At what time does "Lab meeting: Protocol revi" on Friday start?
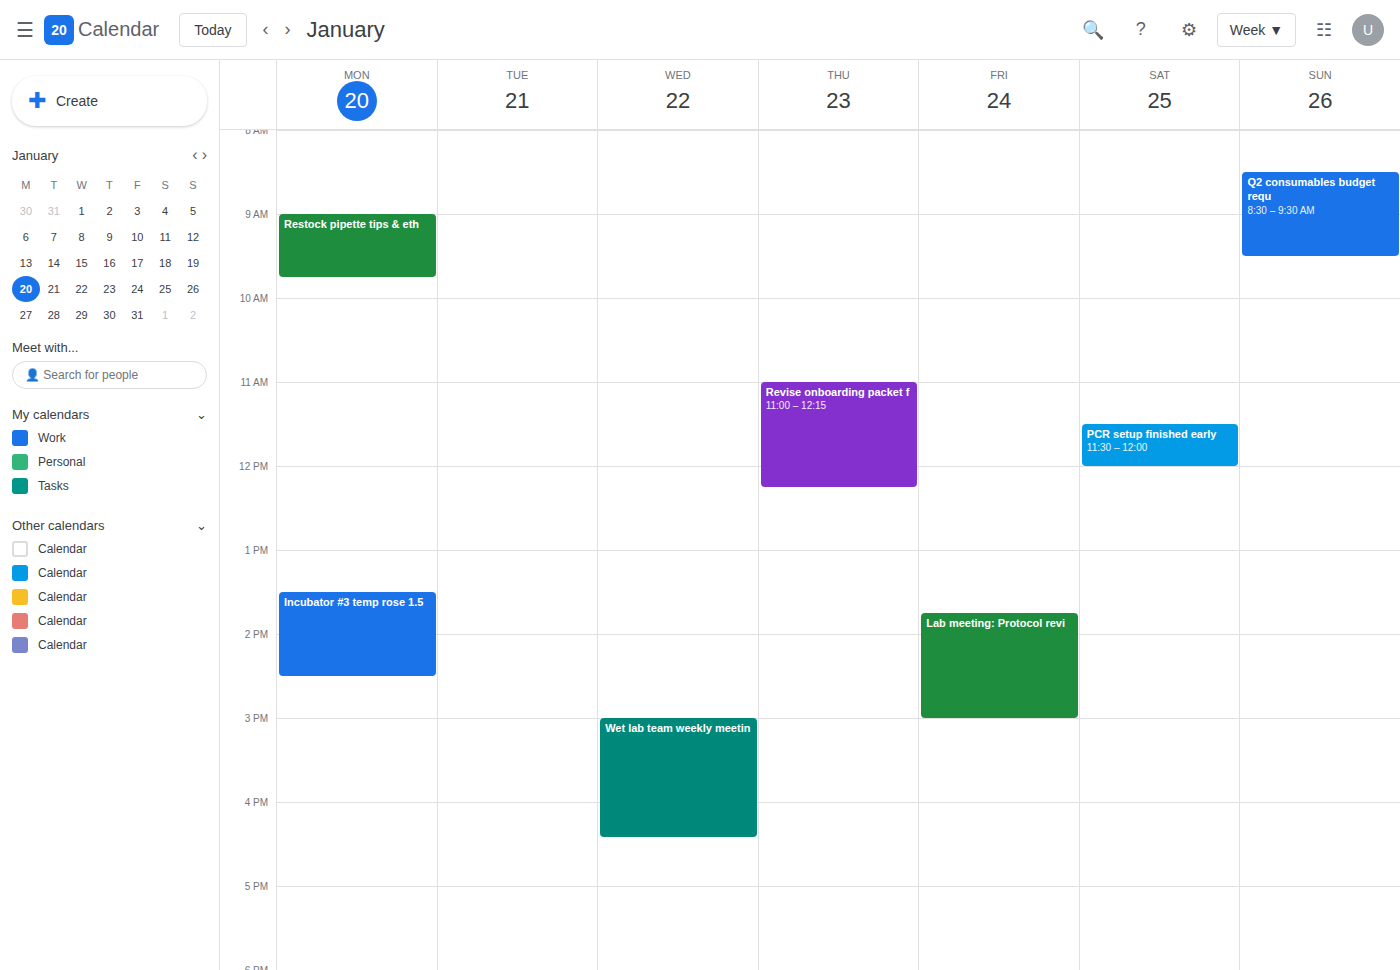
1:45 PM